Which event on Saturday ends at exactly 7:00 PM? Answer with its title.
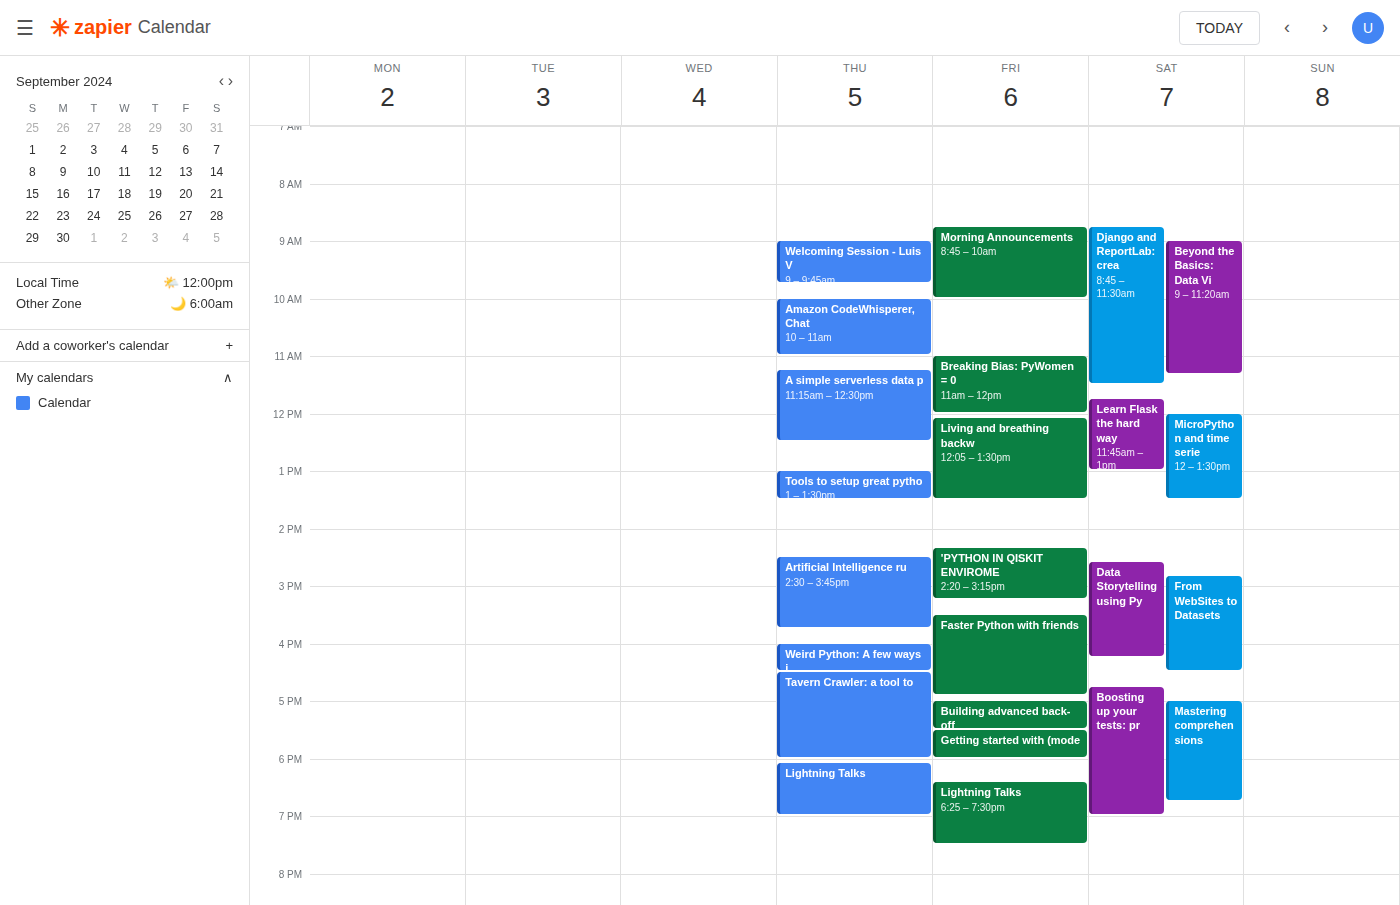
"Boosting up your tests: pr"